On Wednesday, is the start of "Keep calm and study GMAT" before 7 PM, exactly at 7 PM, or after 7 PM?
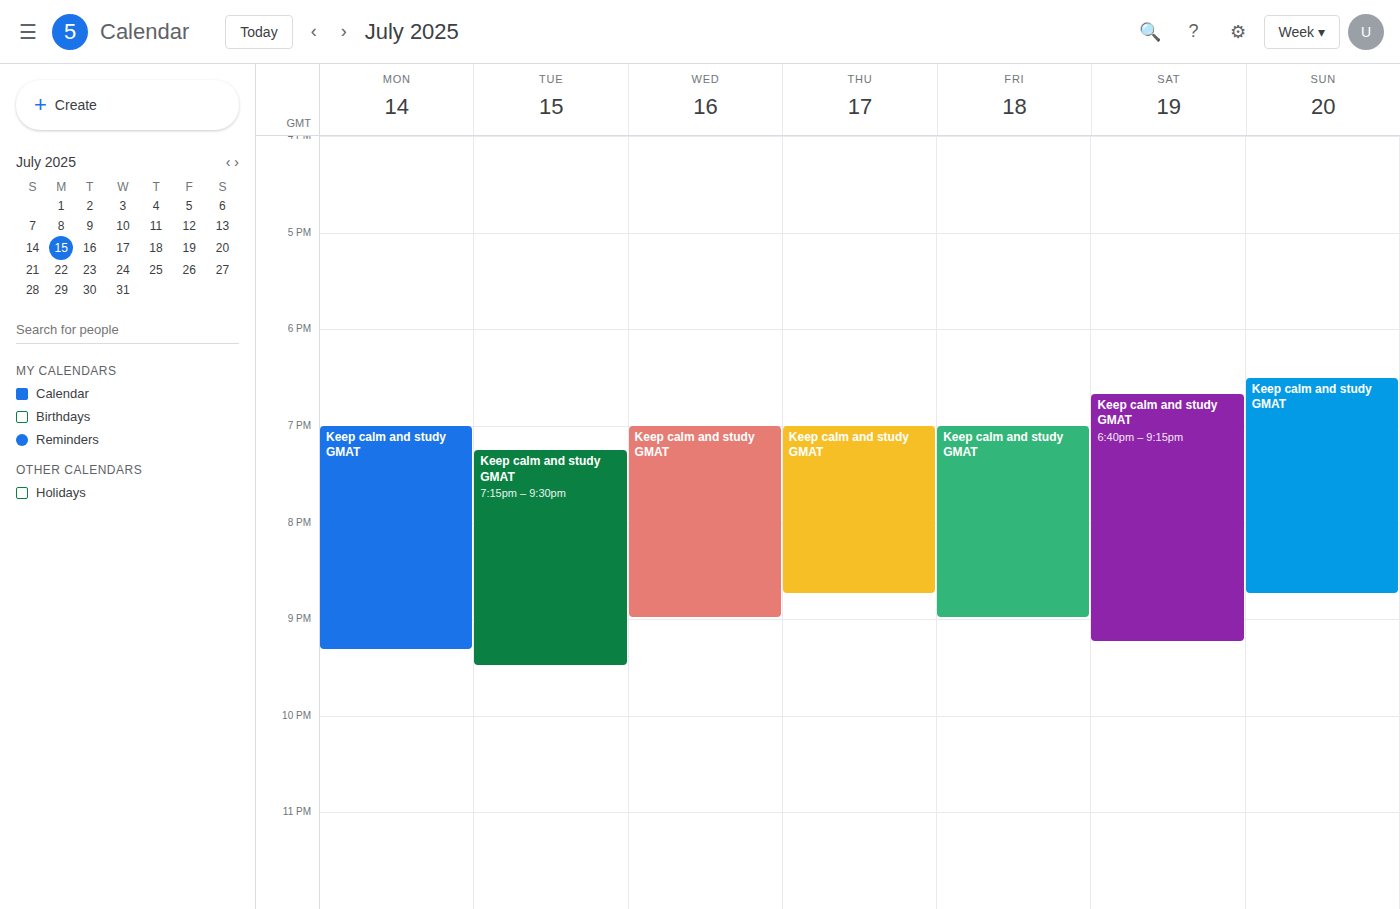
7:00 PM -- exactly at 7 PM, on the 7 PM line.